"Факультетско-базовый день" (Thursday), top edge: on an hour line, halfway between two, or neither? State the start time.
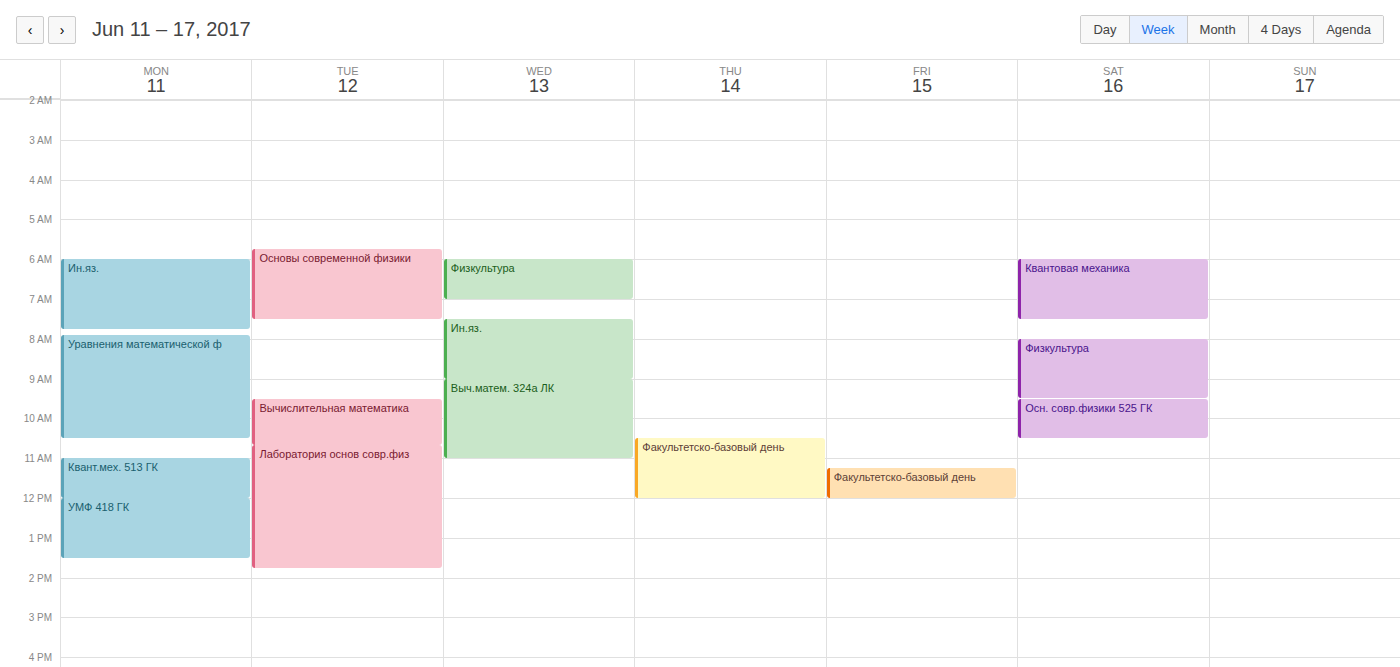
10:30 AM -- halfway between the 10 AM and 11 AM lines.